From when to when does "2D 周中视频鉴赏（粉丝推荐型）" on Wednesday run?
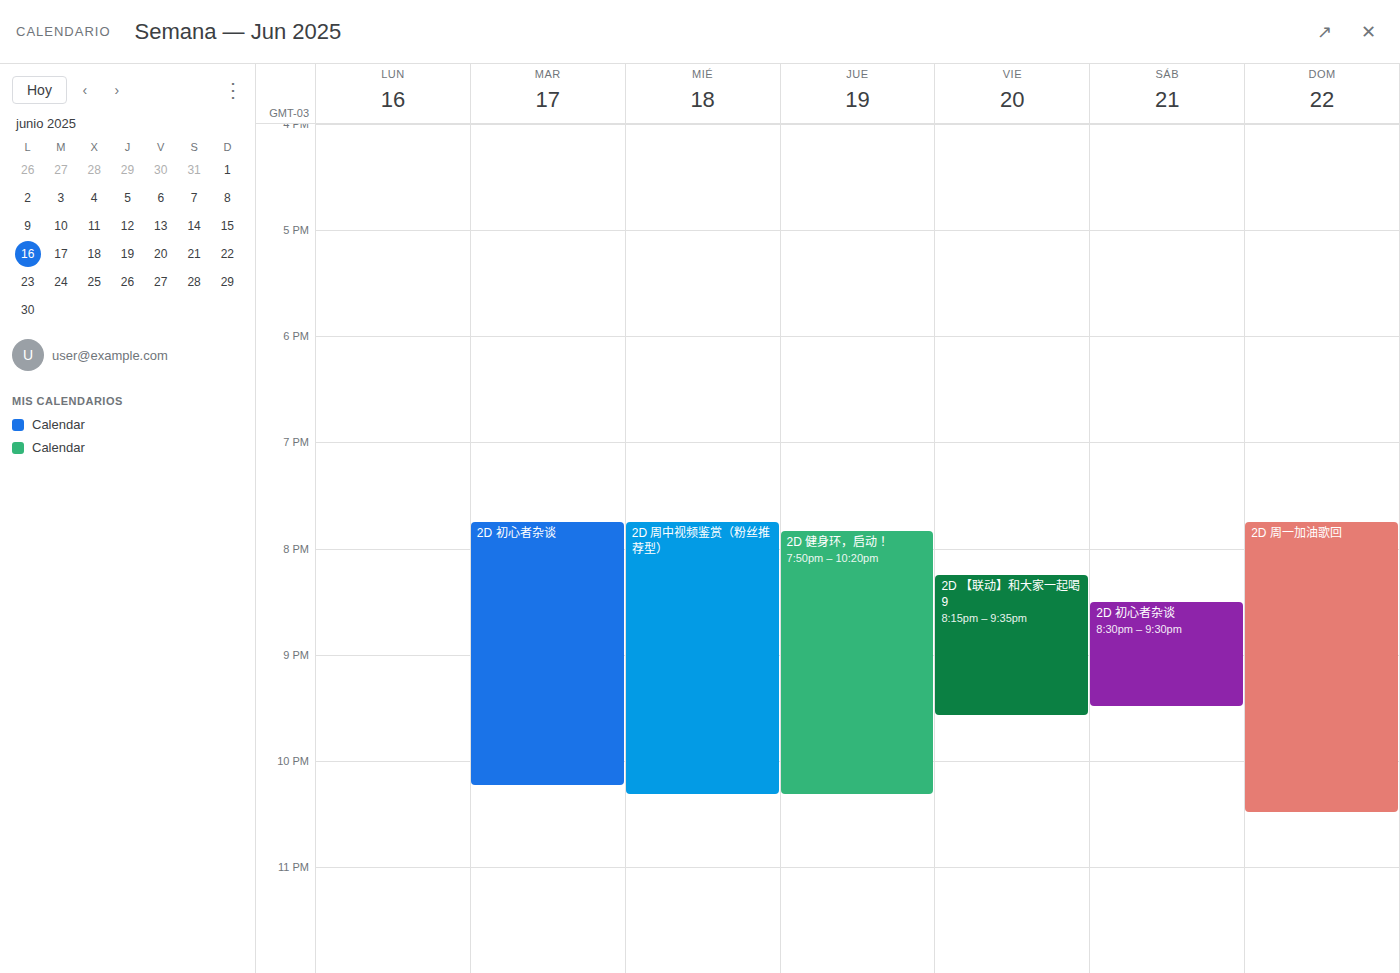
7:45 PM to 10:20 PM